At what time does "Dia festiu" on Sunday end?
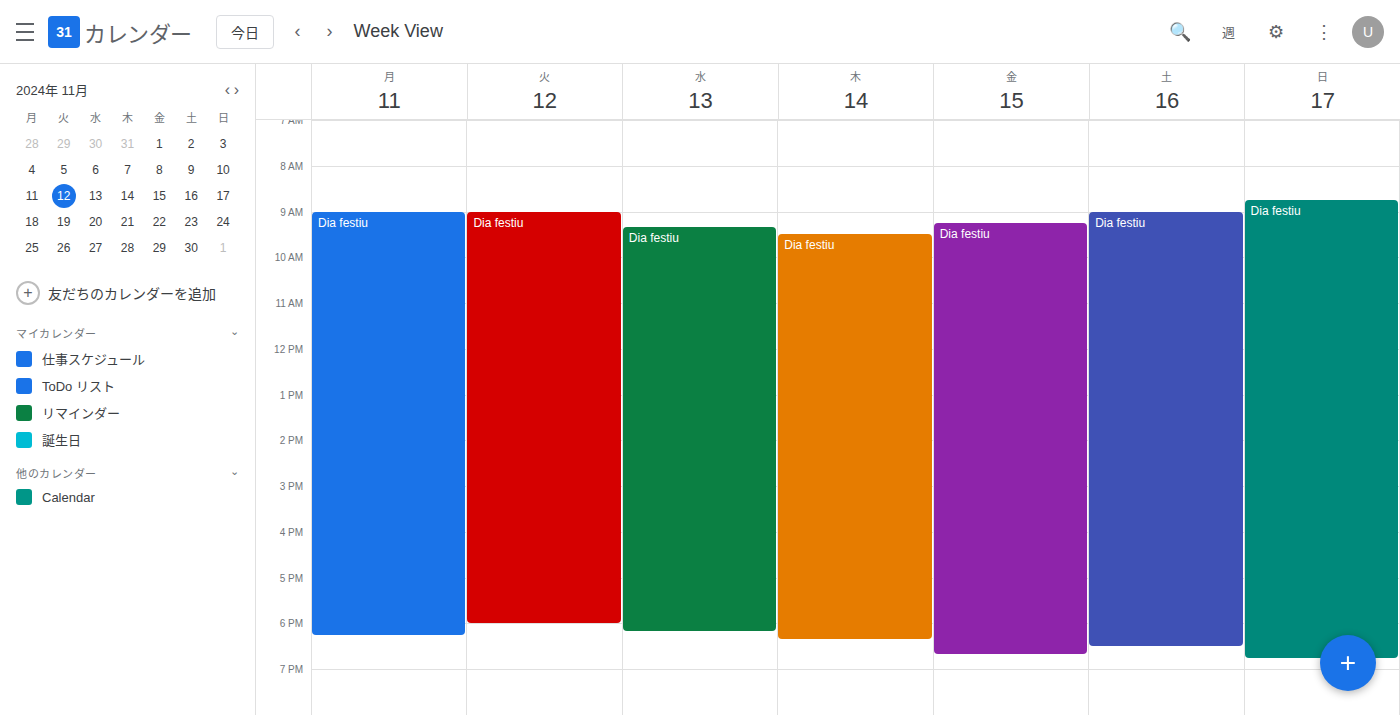
18:45